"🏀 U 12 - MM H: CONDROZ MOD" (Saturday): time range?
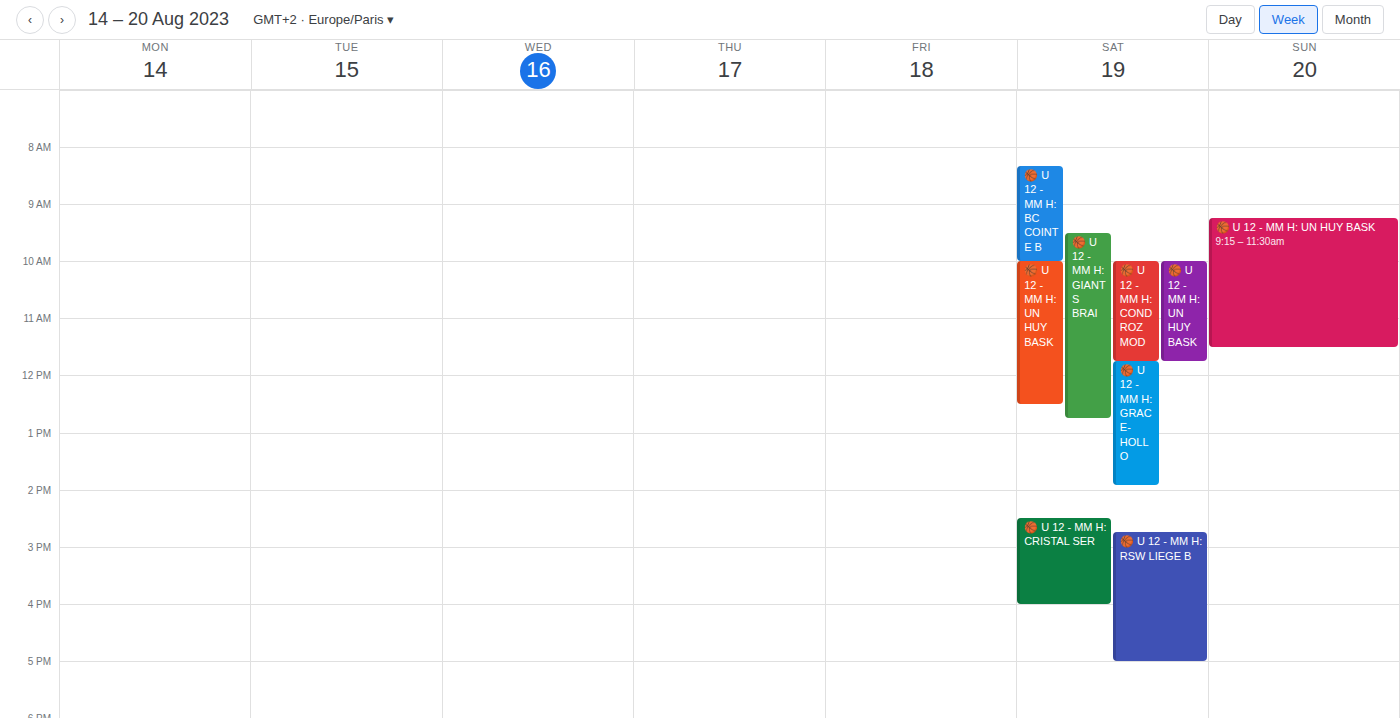
10:00 AM to 11:45 AM